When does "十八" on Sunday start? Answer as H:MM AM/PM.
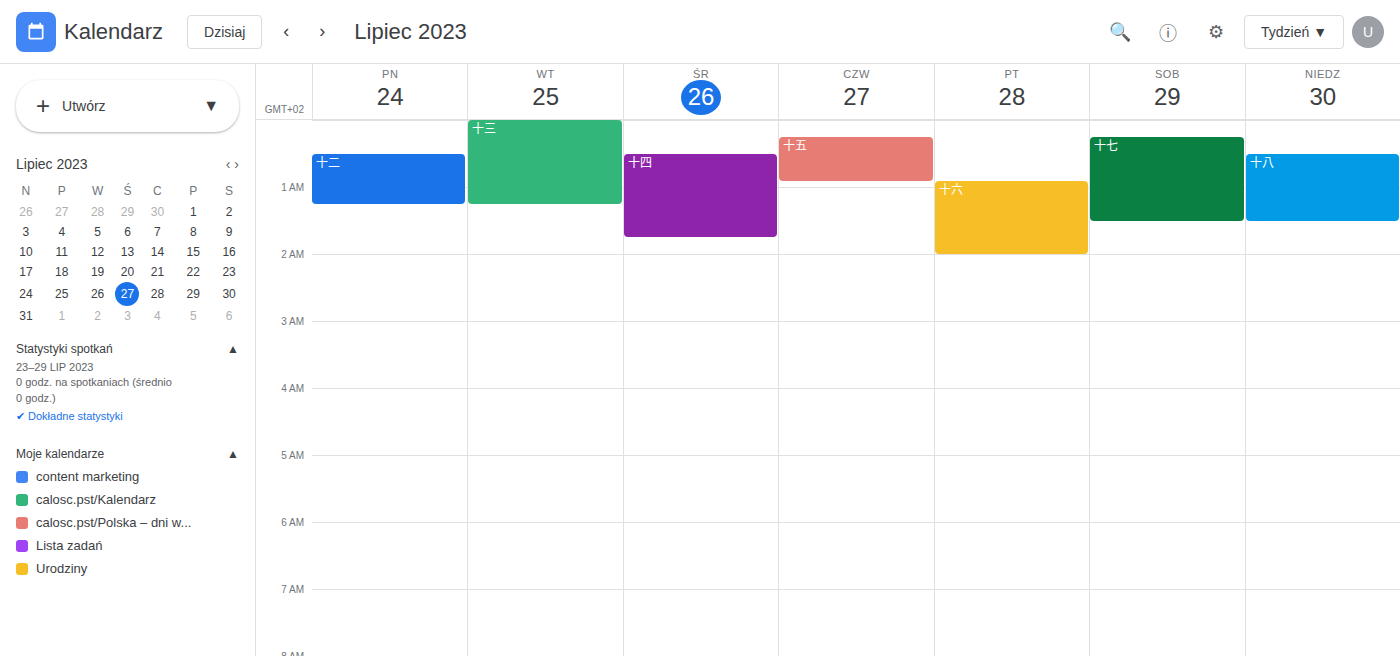
12:30 AM